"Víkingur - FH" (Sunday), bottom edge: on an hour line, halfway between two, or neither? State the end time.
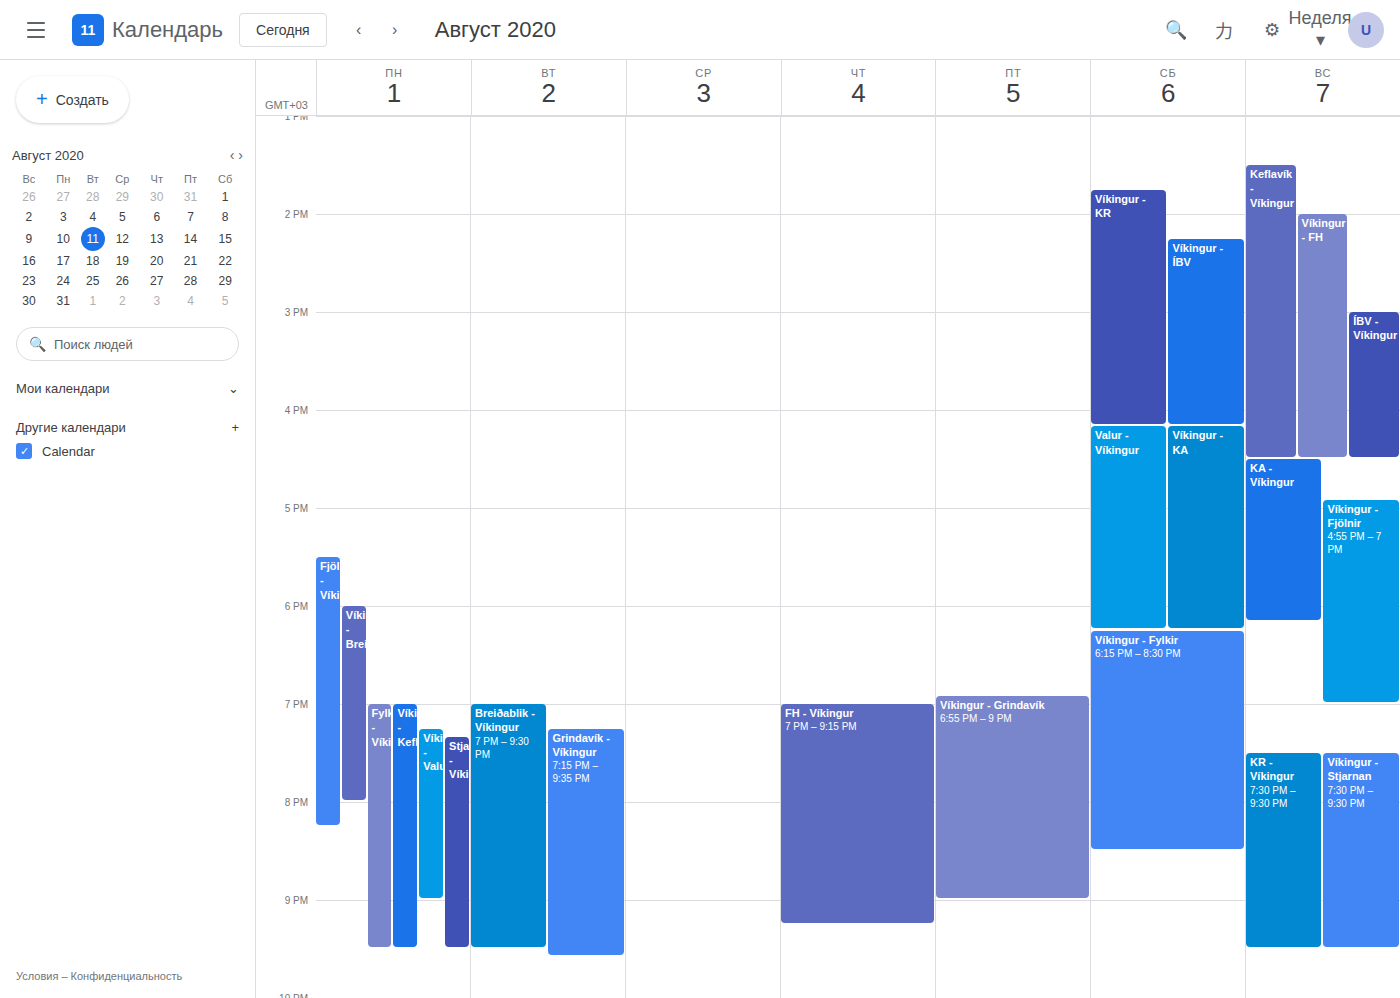
4:30 PM -- halfway between the 4 PM and 5 PM lines.